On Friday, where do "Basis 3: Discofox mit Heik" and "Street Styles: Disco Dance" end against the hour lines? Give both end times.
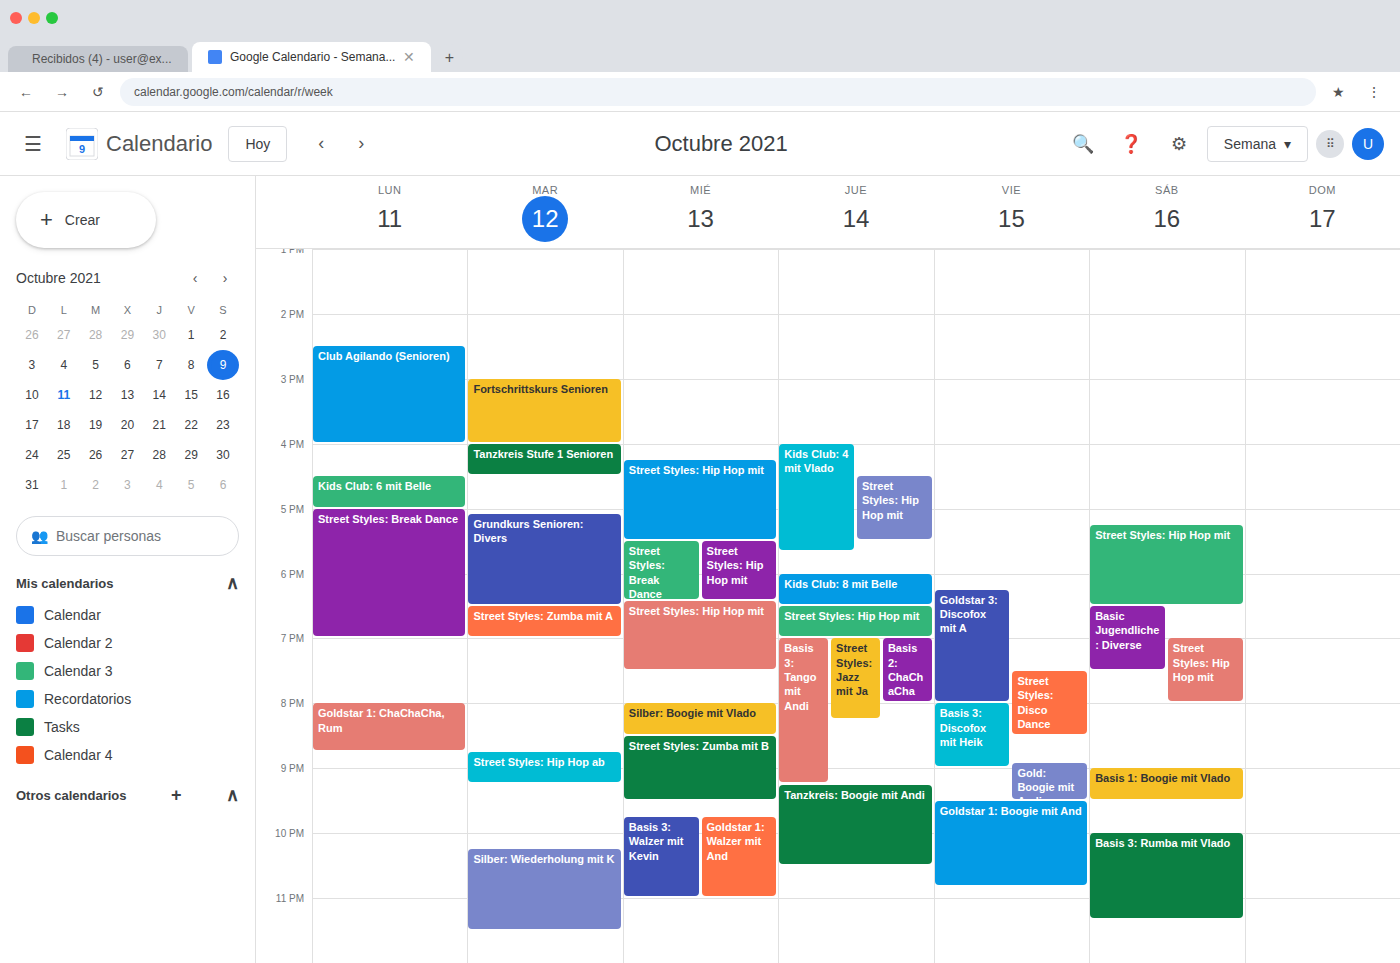
"Basis 3: Discofox mit Heik": 9:00 PM, exactly on the 9 PM line. "Street Styles: Disco Dance": 8:30 PM, halfway between the 8 PM and 9 PM lines.